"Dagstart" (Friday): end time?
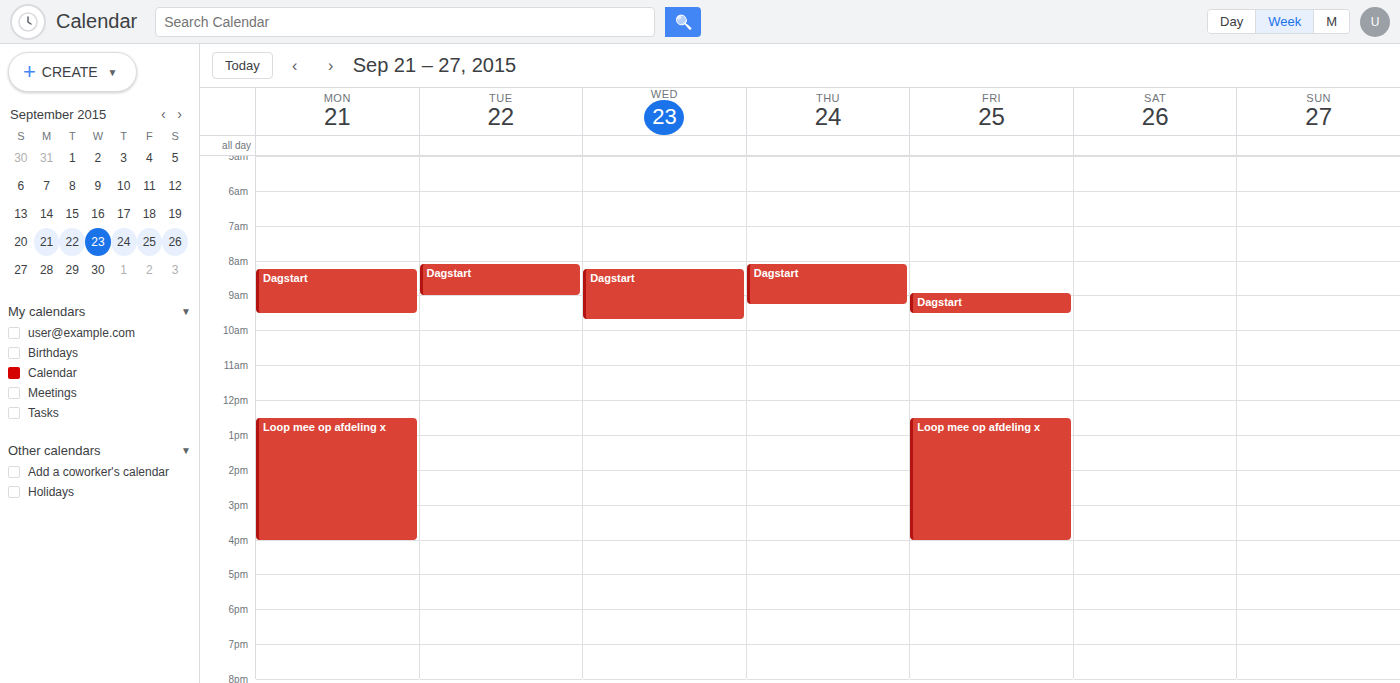
09:30